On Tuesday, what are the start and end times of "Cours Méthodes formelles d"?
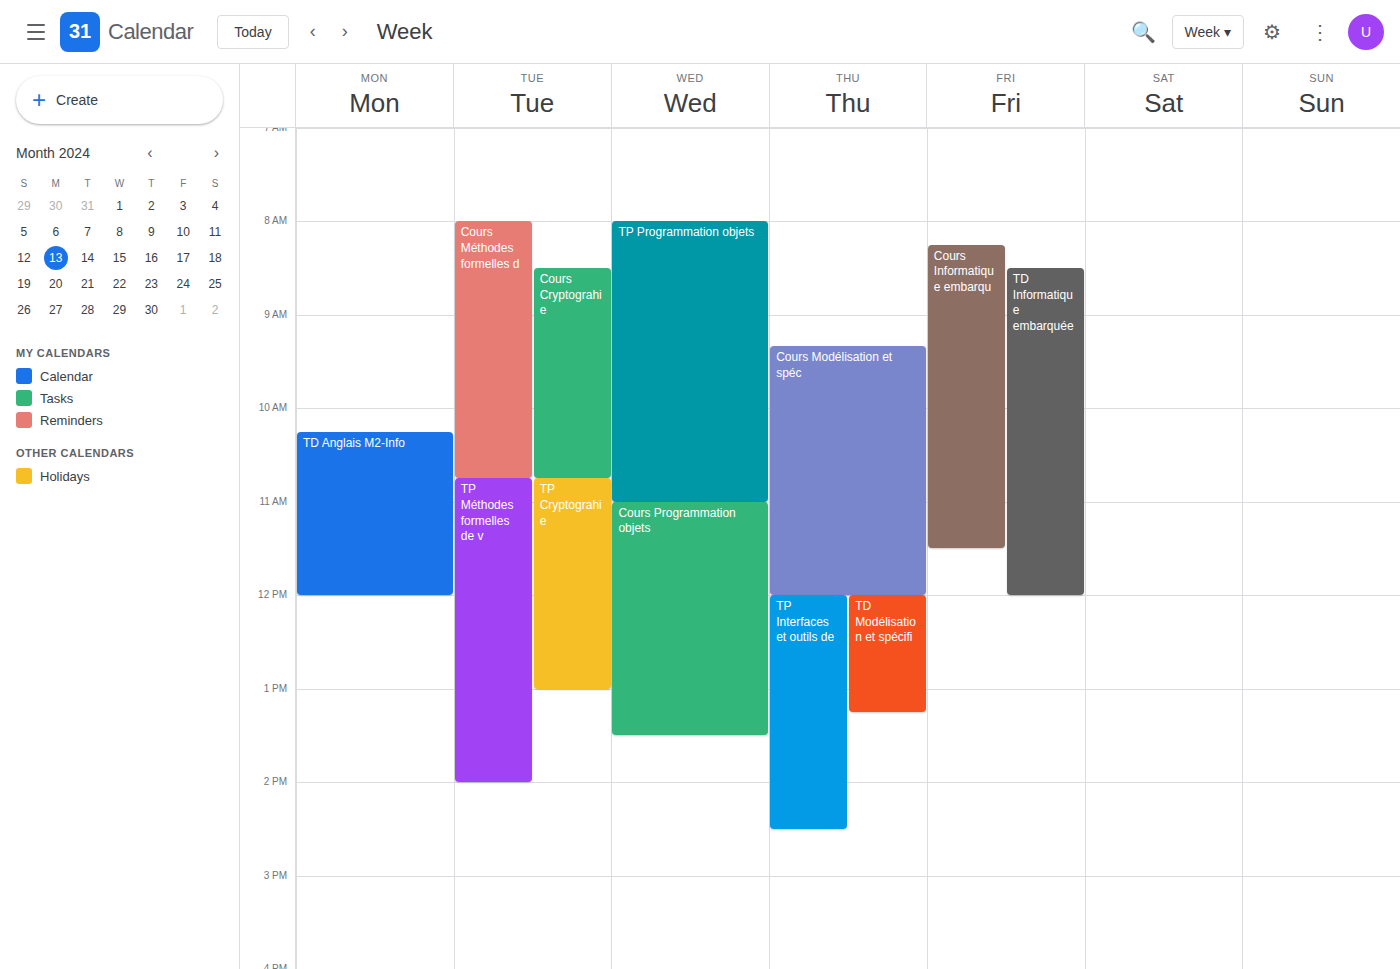
8:00 AM to 10:45 AM